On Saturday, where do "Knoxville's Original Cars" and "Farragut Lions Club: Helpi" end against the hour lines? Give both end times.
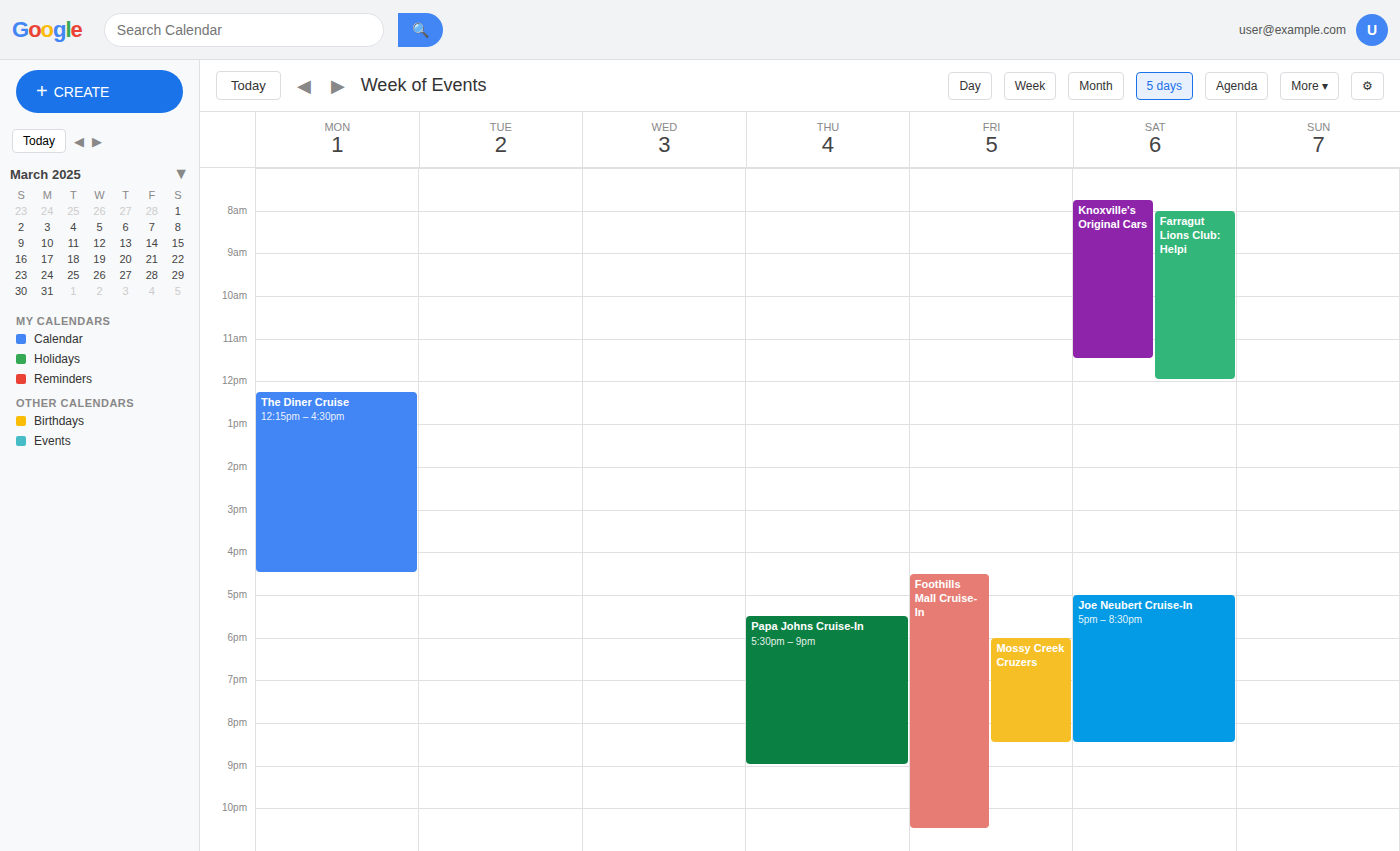
"Knoxville's Original Cars": 11:30, halfway between the 11:00 and 12:00 lines. "Farragut Lions Club: Helpi": 12:00, exactly on the 12:00 line.